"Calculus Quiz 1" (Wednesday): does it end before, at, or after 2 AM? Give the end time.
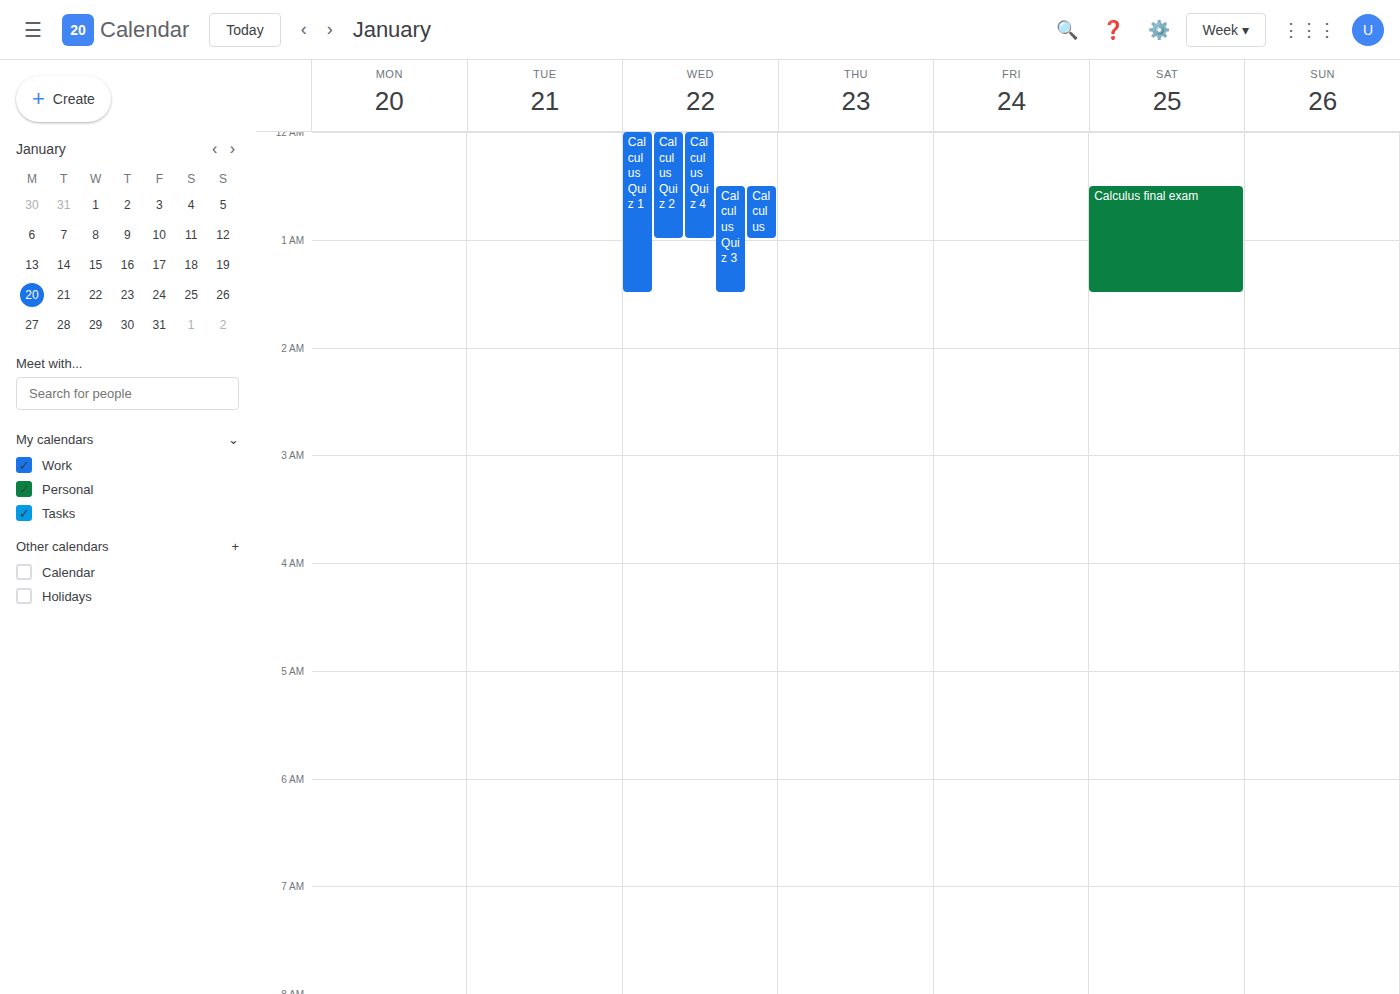
1:30 AM -- before 2 AM, 30 minutes above the 2 AM line.